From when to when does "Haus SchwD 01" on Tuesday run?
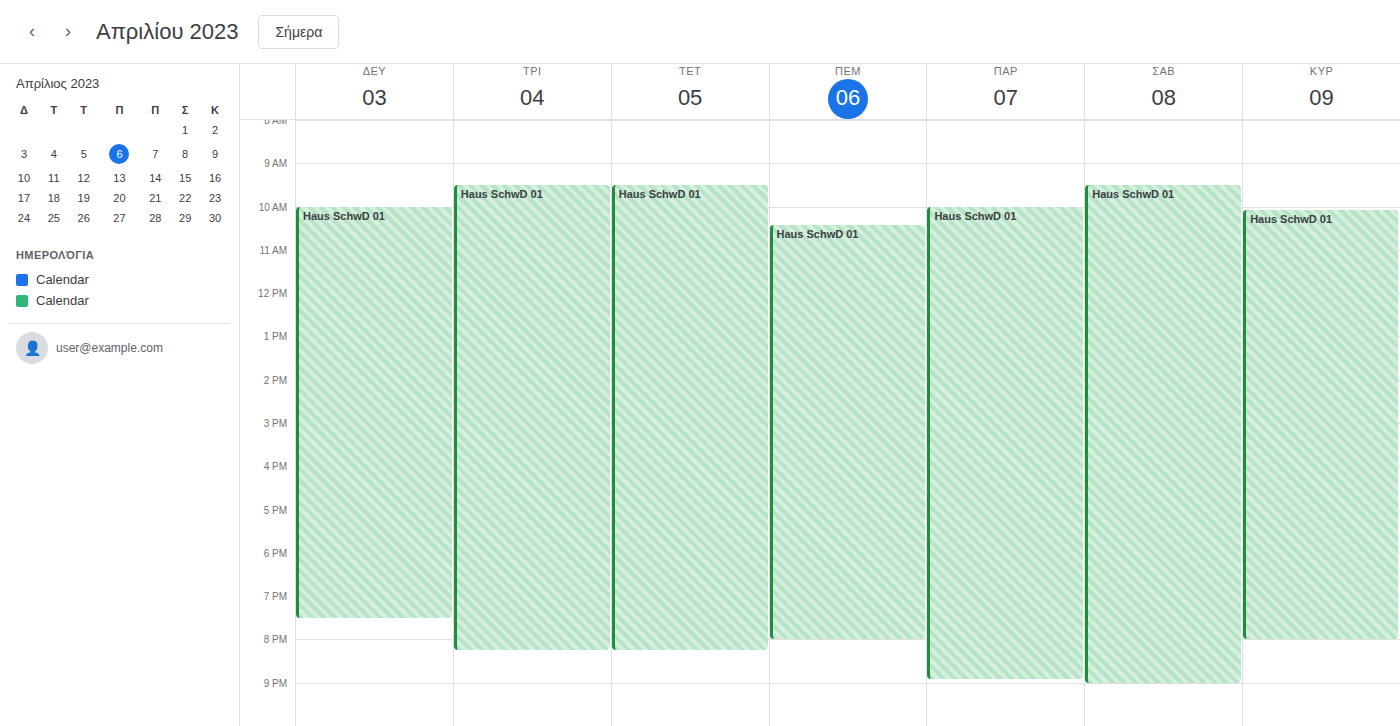
9:30 AM to 8:15 PM